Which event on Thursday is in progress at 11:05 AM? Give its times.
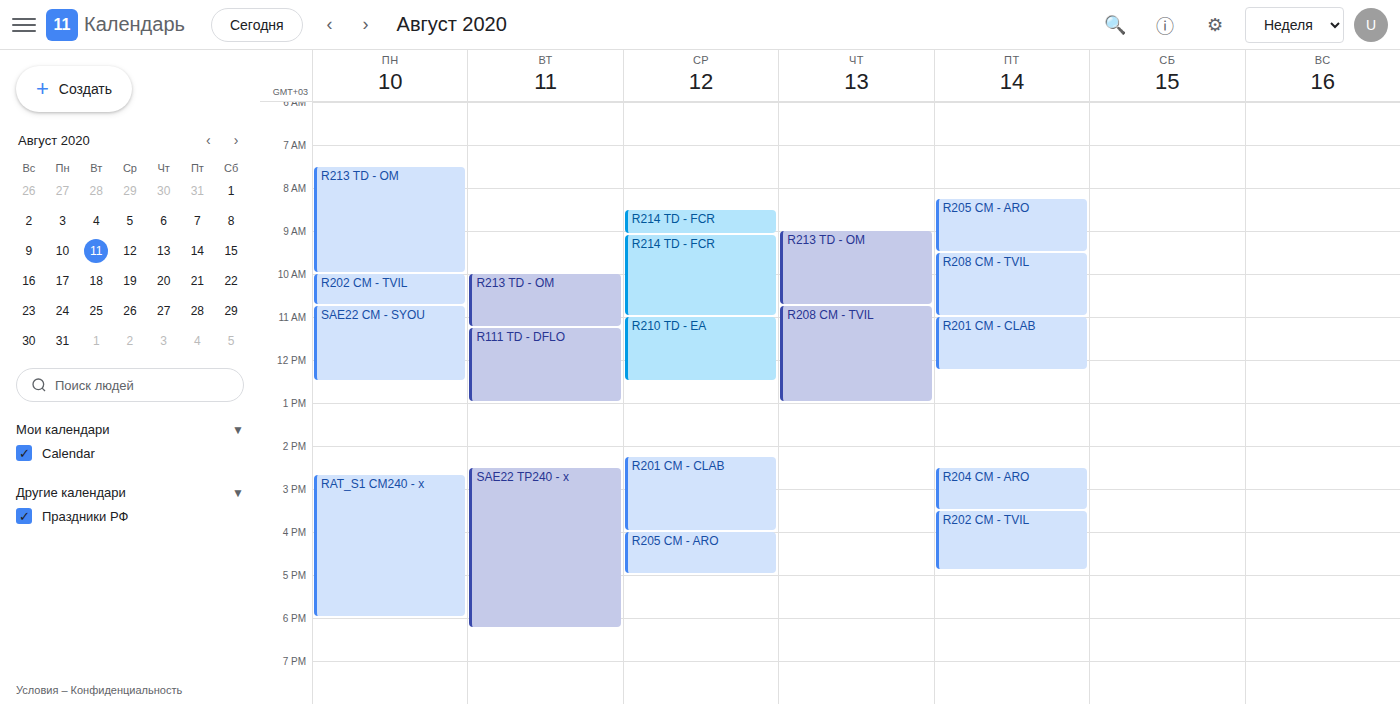
"R208 CM - TVIL", 10:45 AM to 1:00 PM